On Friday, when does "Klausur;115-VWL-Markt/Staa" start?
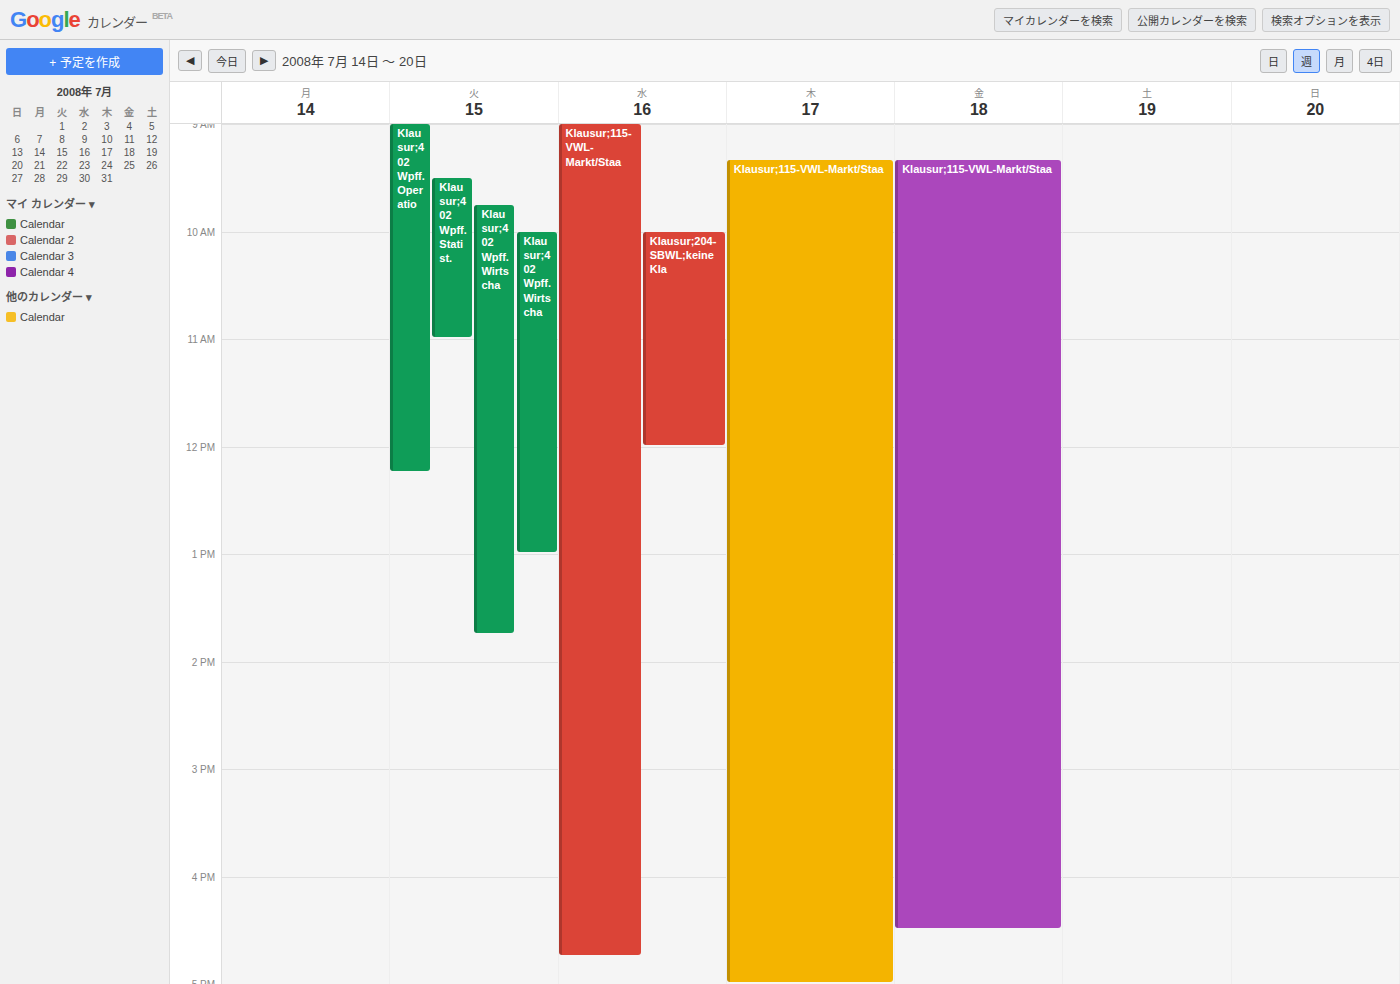
9:20 AM